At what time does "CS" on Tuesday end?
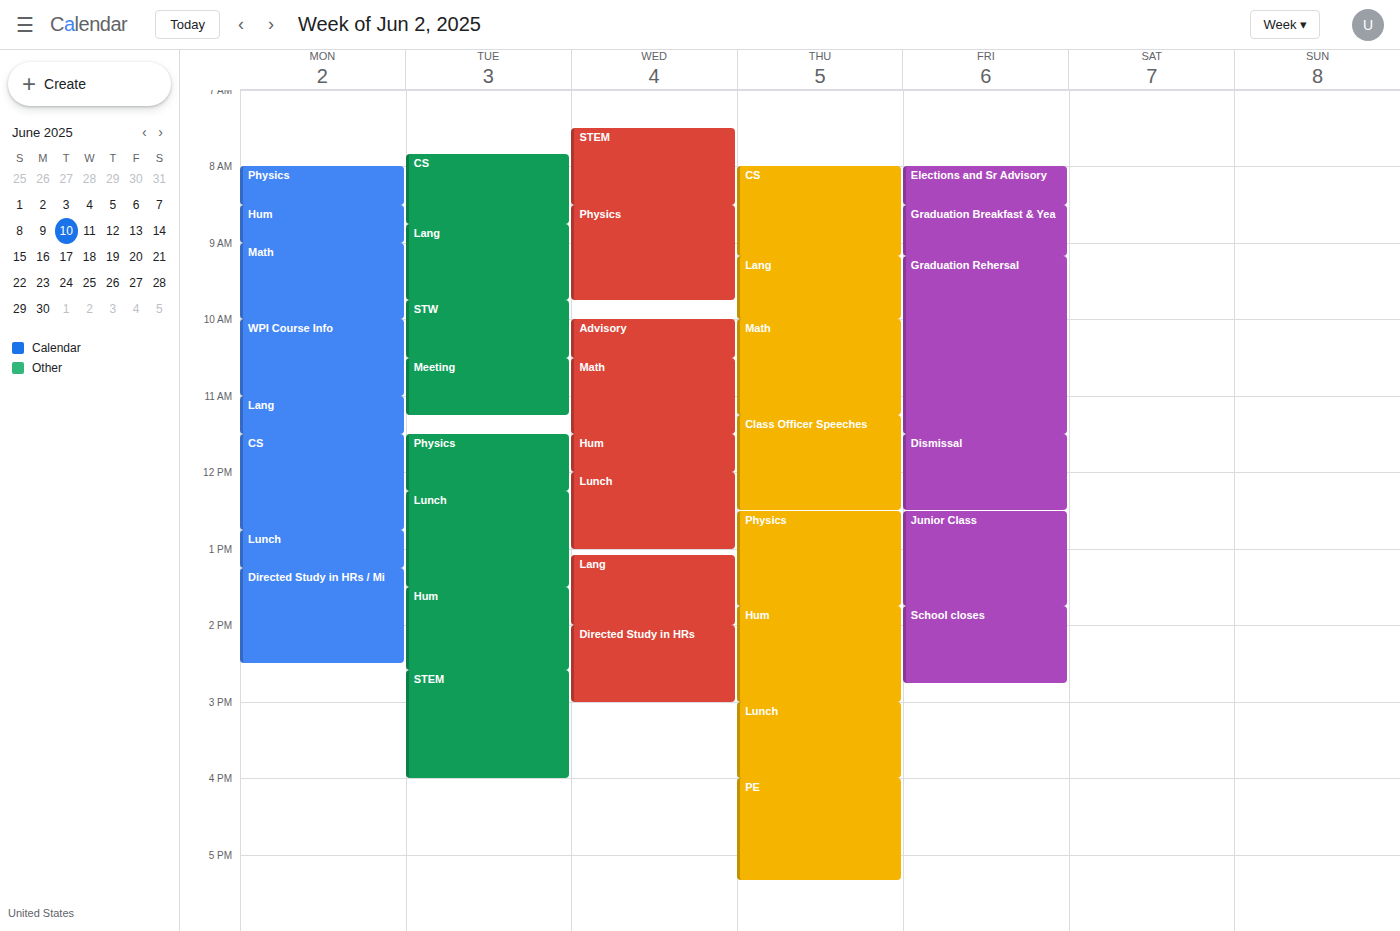
8:45 AM